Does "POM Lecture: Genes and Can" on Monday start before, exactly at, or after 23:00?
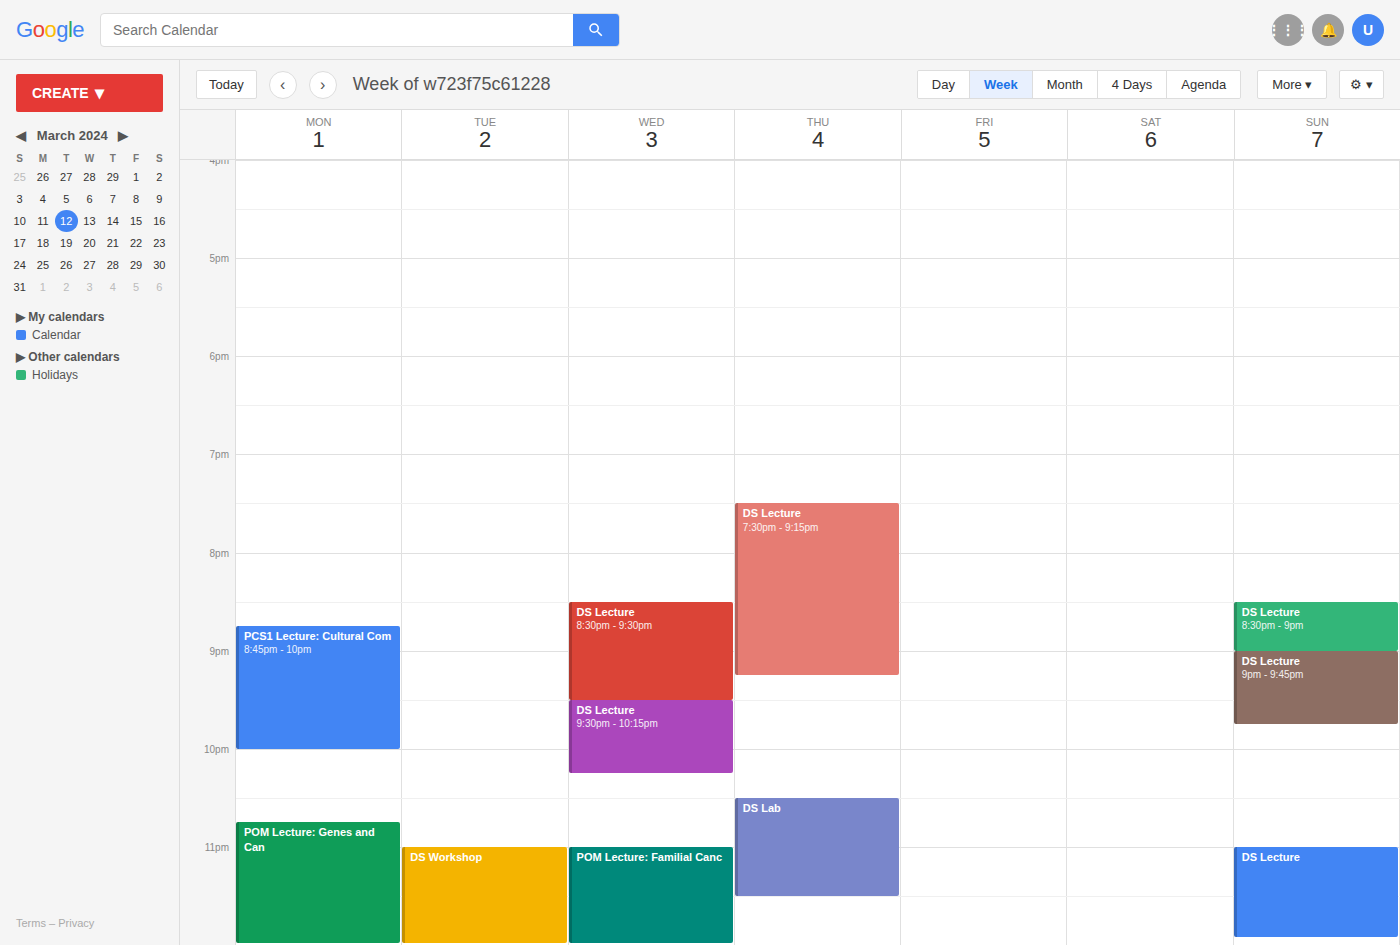
22:45 -- before 23:00, 15 minutes above the 23:00 line.